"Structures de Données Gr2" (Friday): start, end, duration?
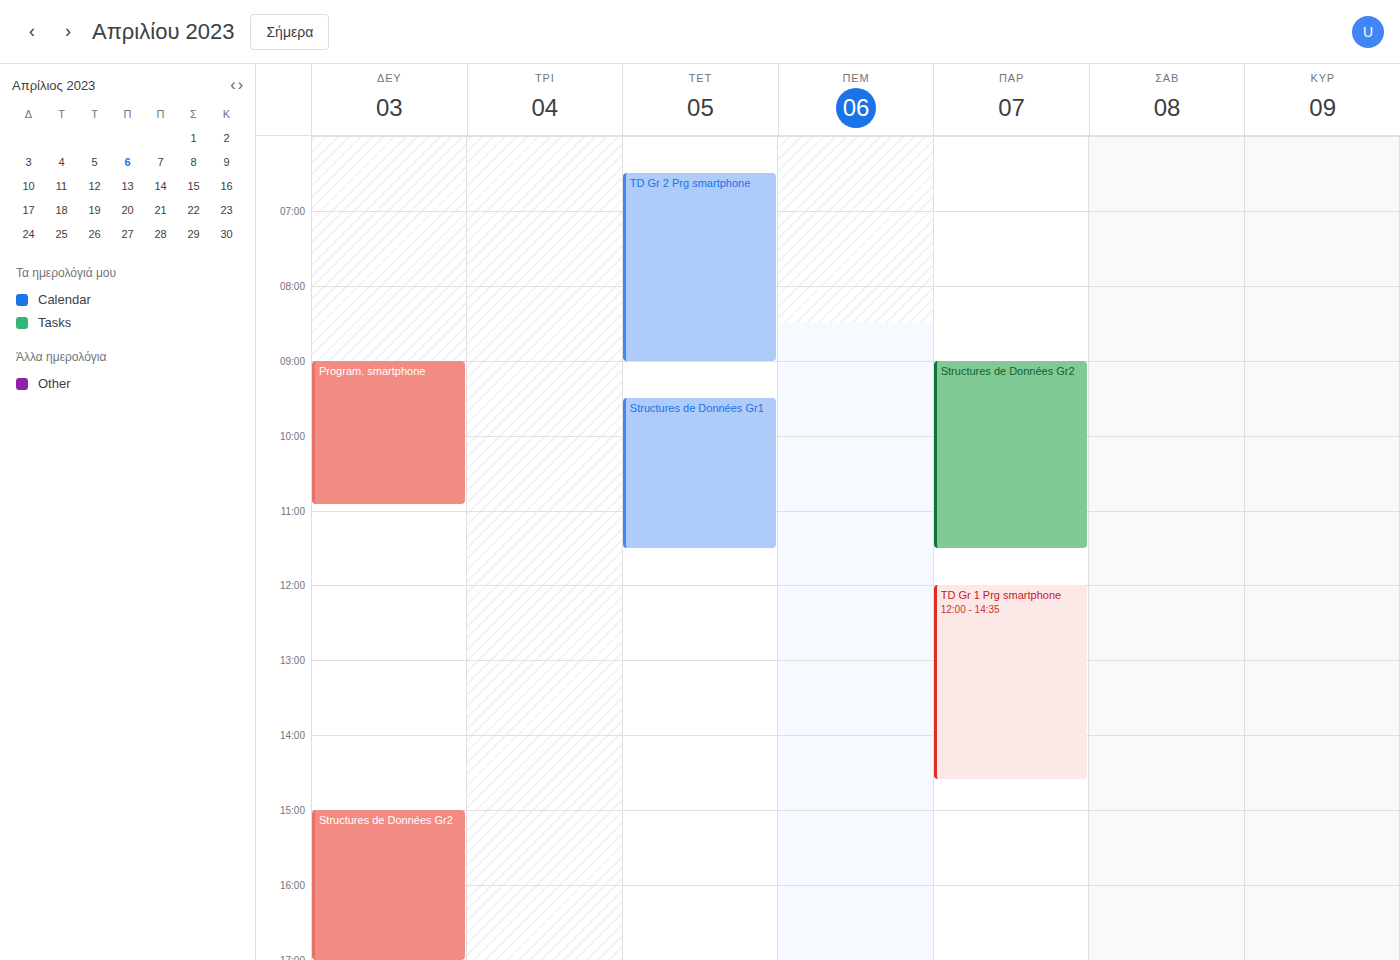
9:00 AM to 11:30 AM, 2 hours 30 minutes